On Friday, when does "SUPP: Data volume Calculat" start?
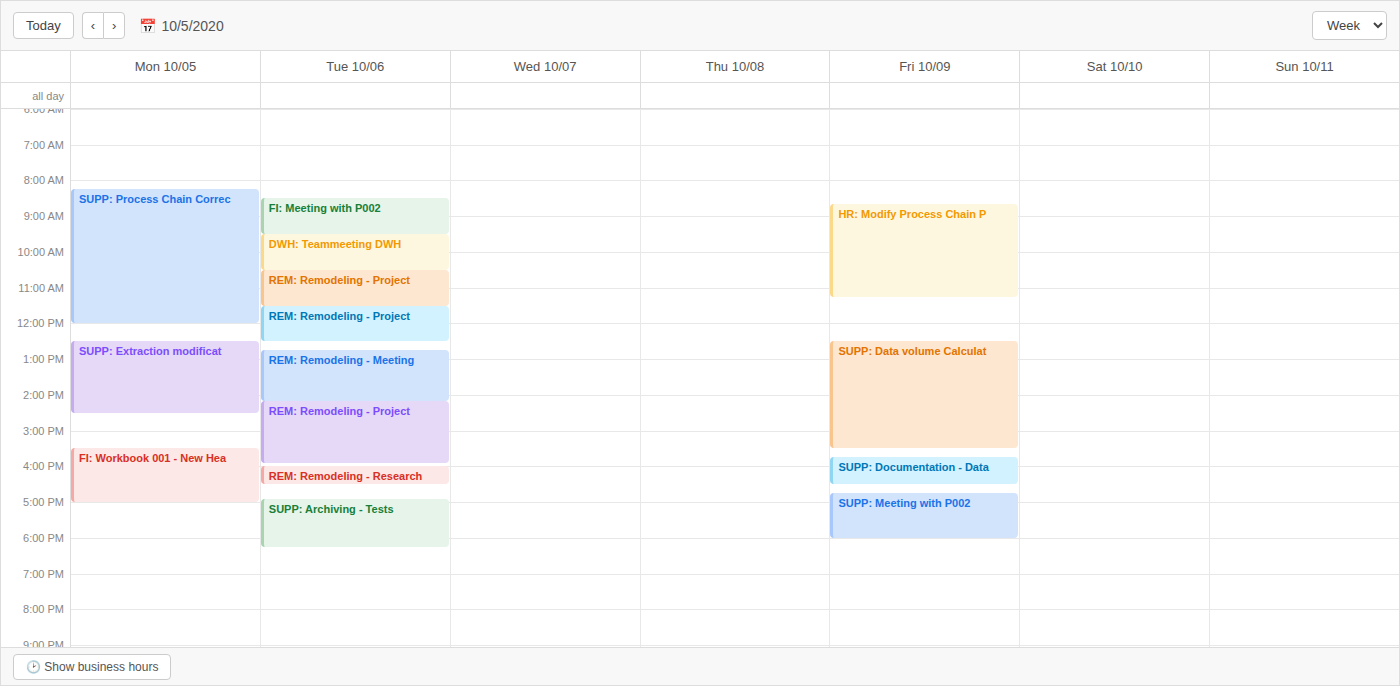
12:30 PM